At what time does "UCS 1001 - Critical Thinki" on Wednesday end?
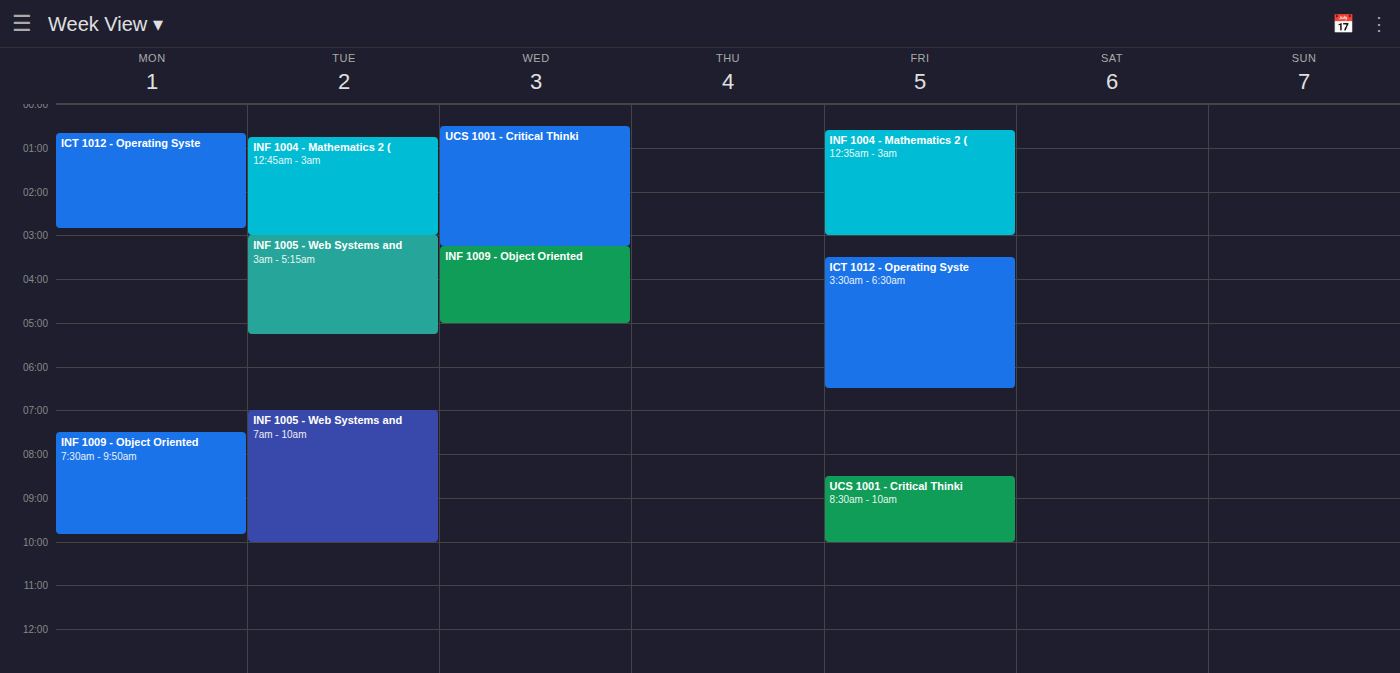
03:15